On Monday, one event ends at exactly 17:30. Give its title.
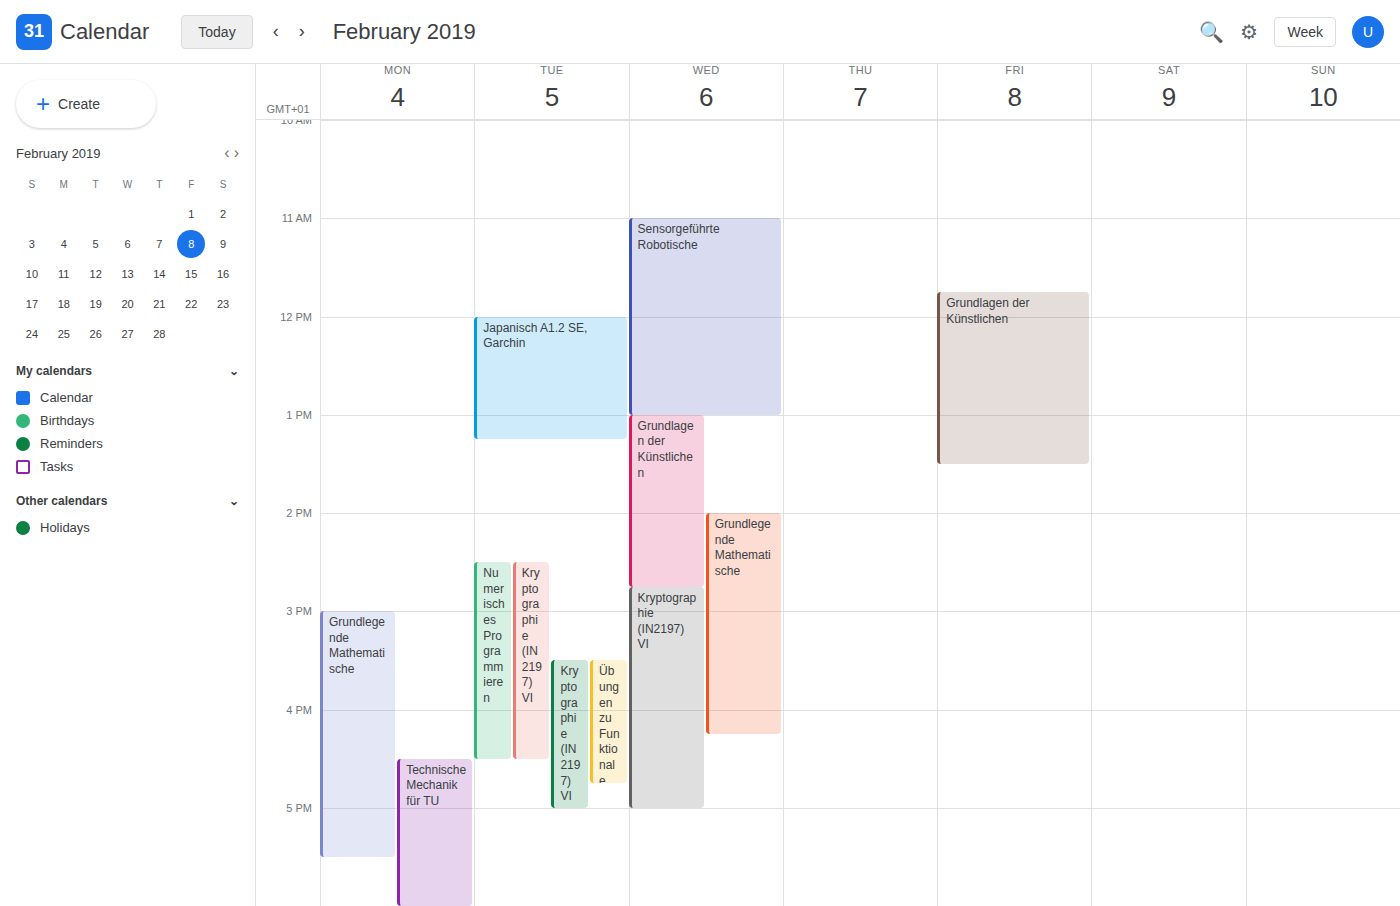
"Grundlegende Mathematische"